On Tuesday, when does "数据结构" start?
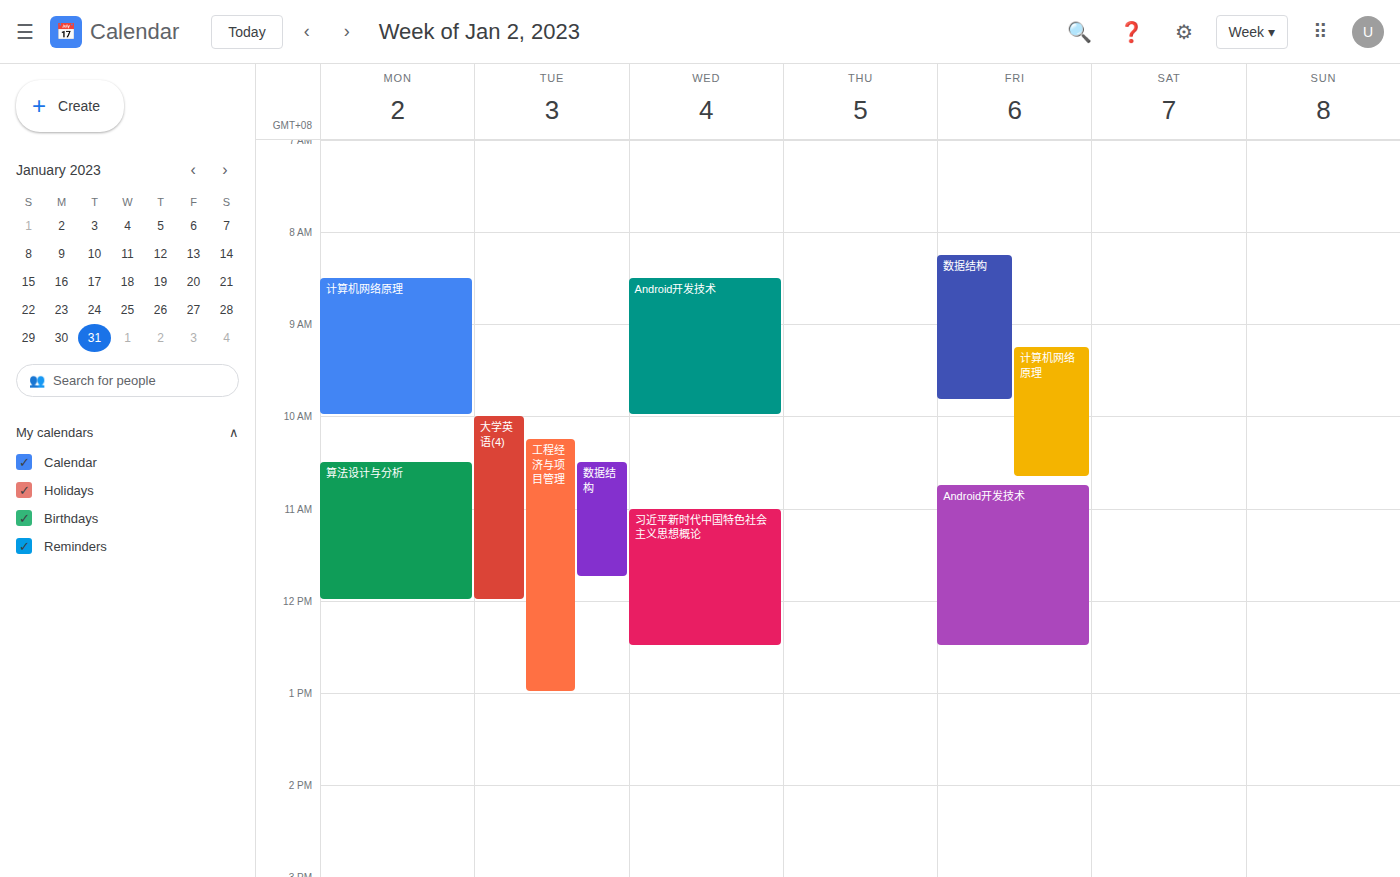
10:30 AM